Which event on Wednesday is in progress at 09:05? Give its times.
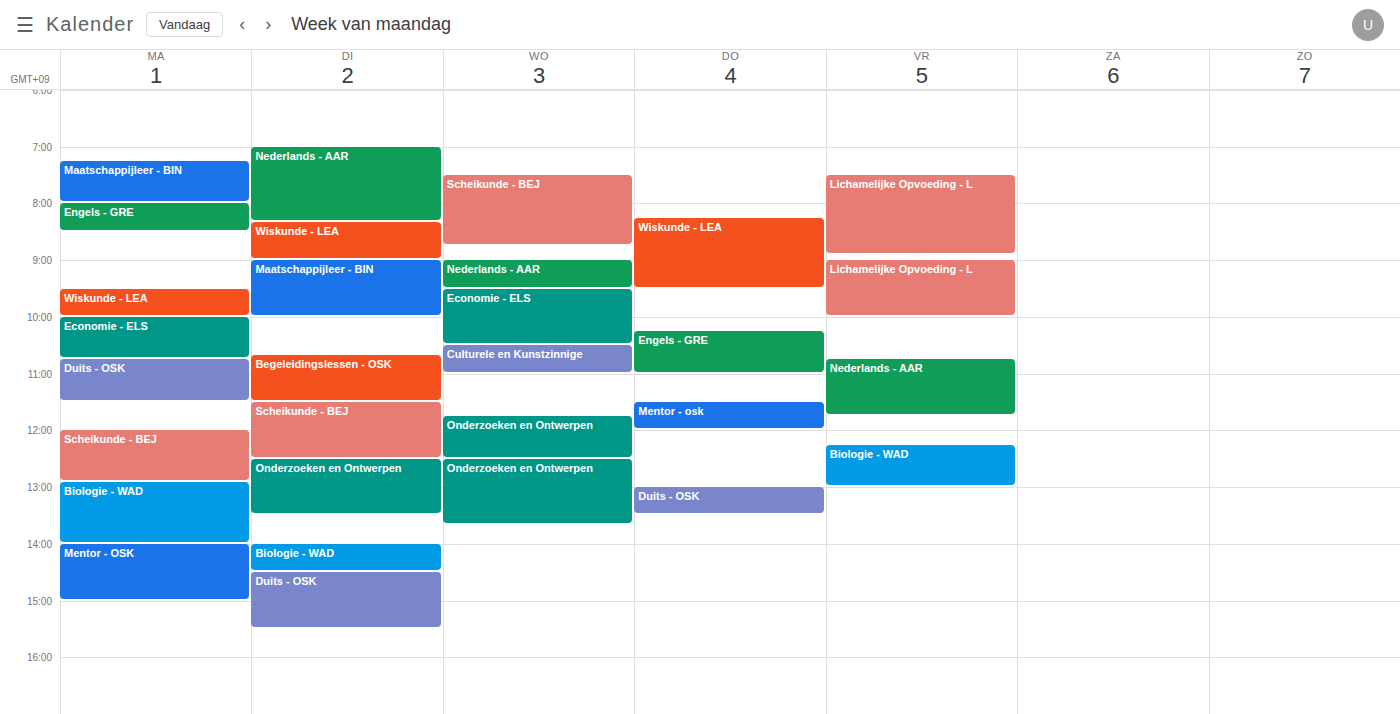
"Nederlands - AAR", 09:00 to 09:30